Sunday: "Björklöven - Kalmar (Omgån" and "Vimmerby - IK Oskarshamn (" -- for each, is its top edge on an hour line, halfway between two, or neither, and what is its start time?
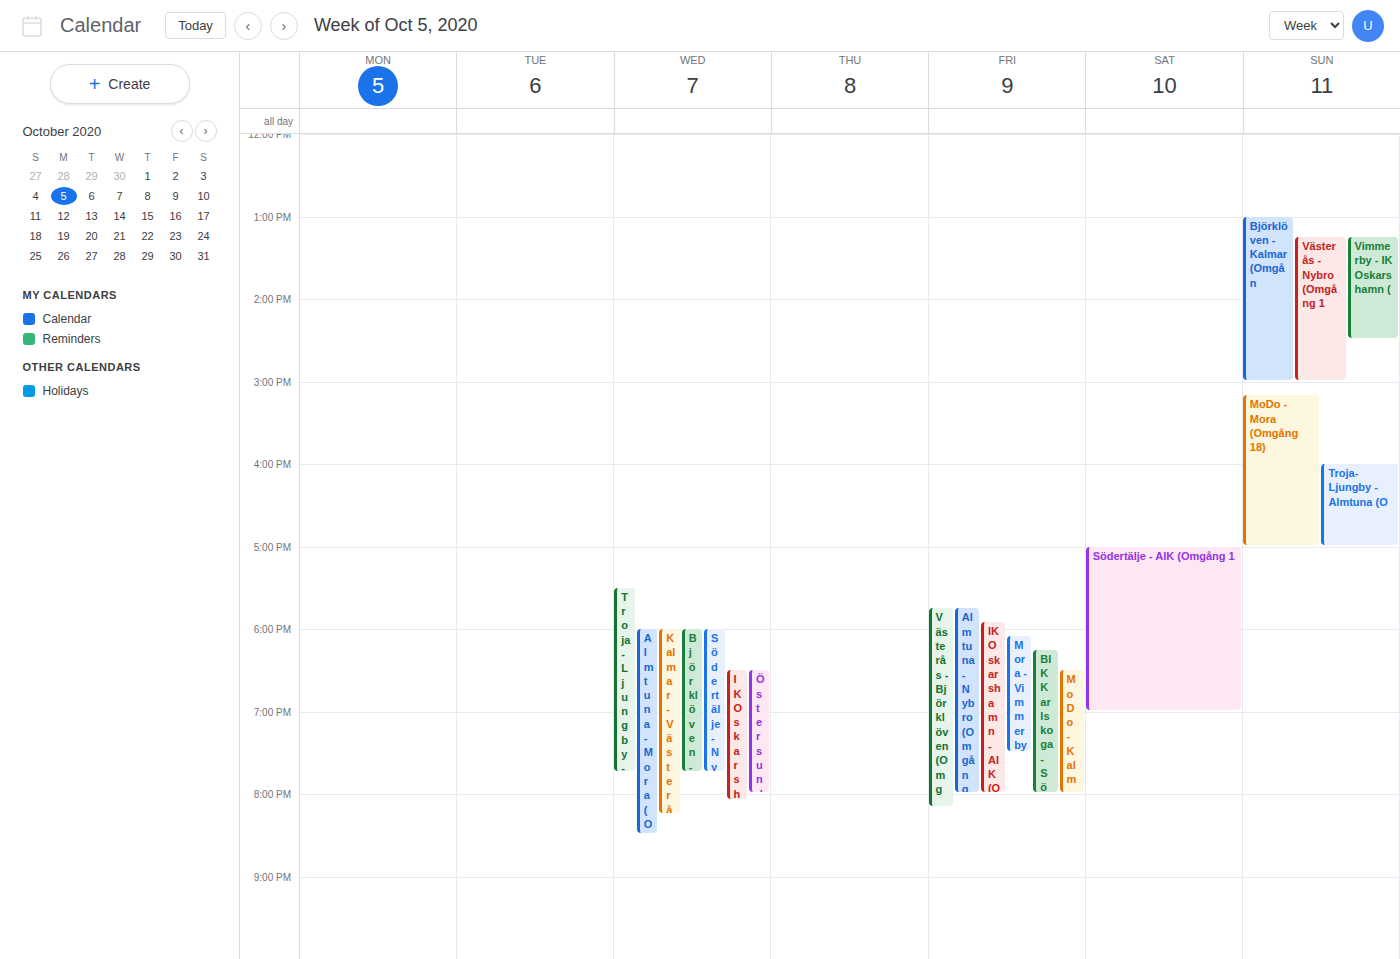
"Björklöven - Kalmar (Omgån": 1:00 PM, exactly on the 1 PM line. "Vimmerby - IK Oskarshamn (": 1:15 PM, neither: a quarter of the way from the 1 PM line to the 2 PM line.